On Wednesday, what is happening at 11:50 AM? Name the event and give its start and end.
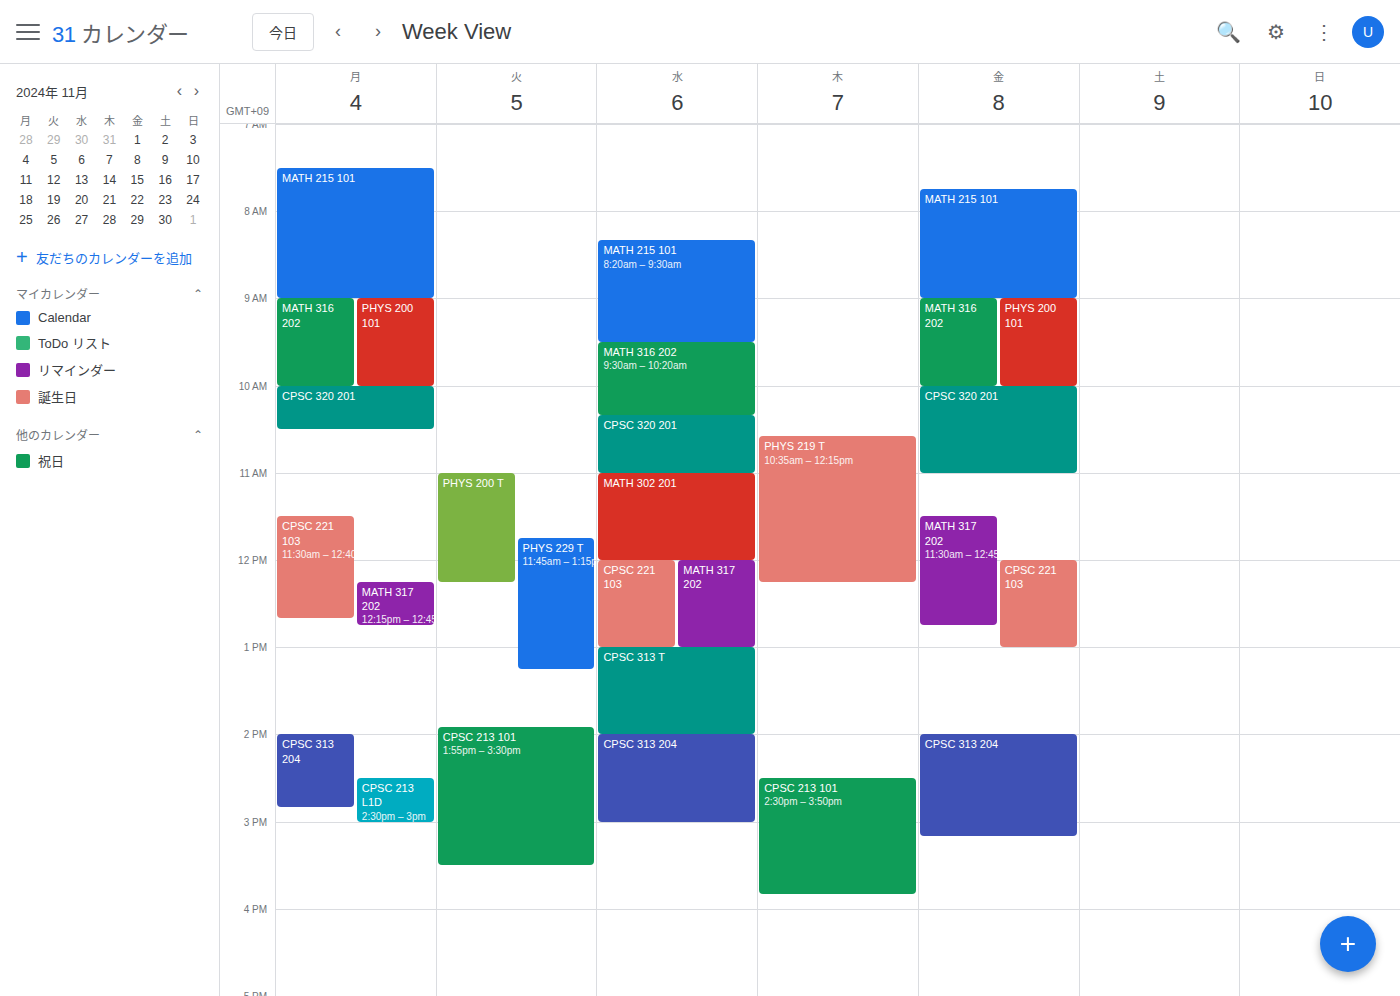
"MATH 302 201", 11:00 AM to 12:00 PM